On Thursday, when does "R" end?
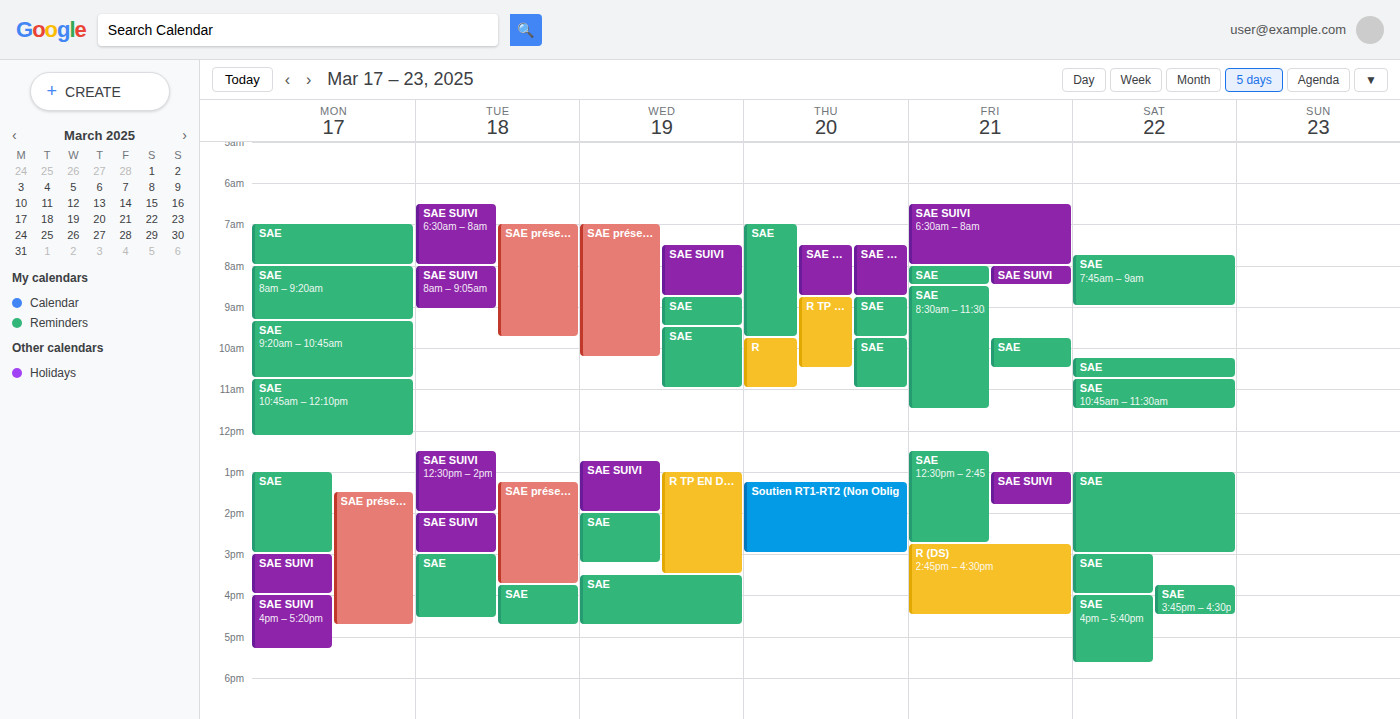
11:00 AM